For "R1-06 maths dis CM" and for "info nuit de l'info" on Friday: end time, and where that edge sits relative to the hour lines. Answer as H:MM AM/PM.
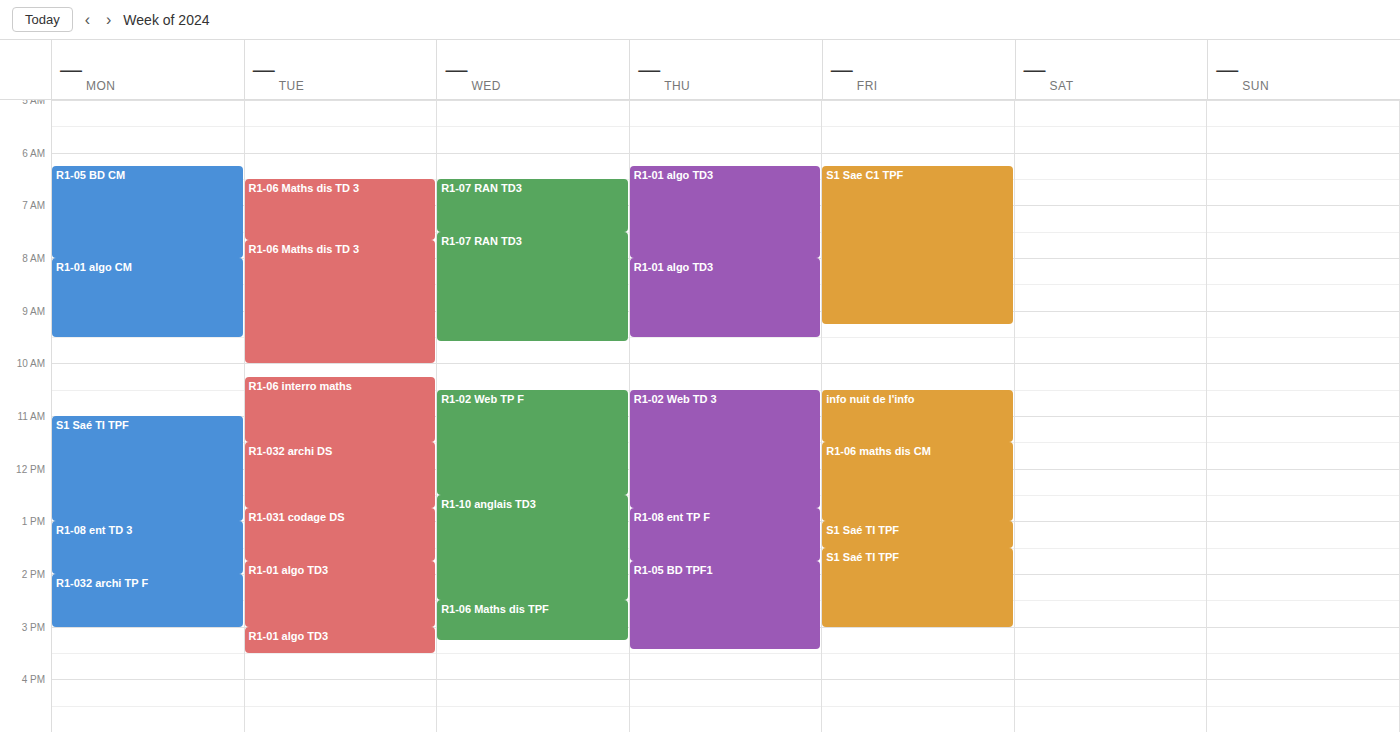
"R1-06 maths dis CM": 1:00 PM, exactly on the 1 PM line. "info nuit de l'info": 11:30 AM, halfway between the 11 AM and 12 PM lines.